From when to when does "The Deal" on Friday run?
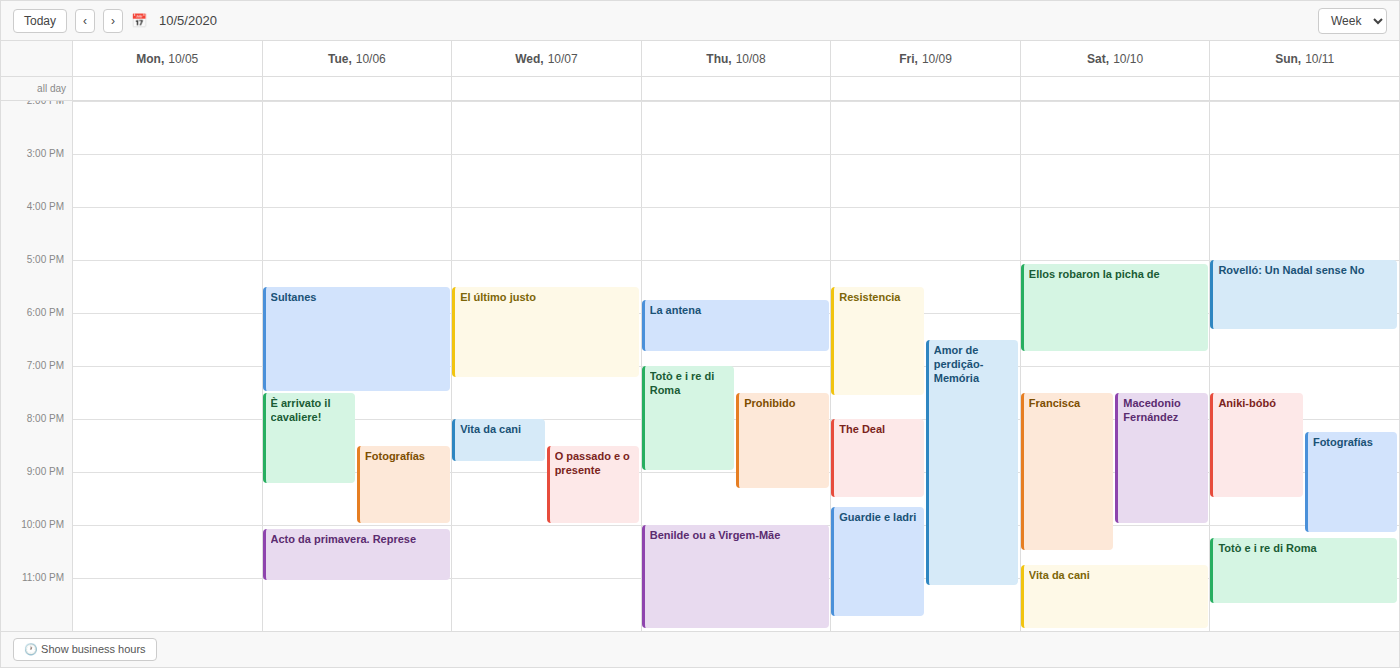
8:00 PM to 9:30 PM